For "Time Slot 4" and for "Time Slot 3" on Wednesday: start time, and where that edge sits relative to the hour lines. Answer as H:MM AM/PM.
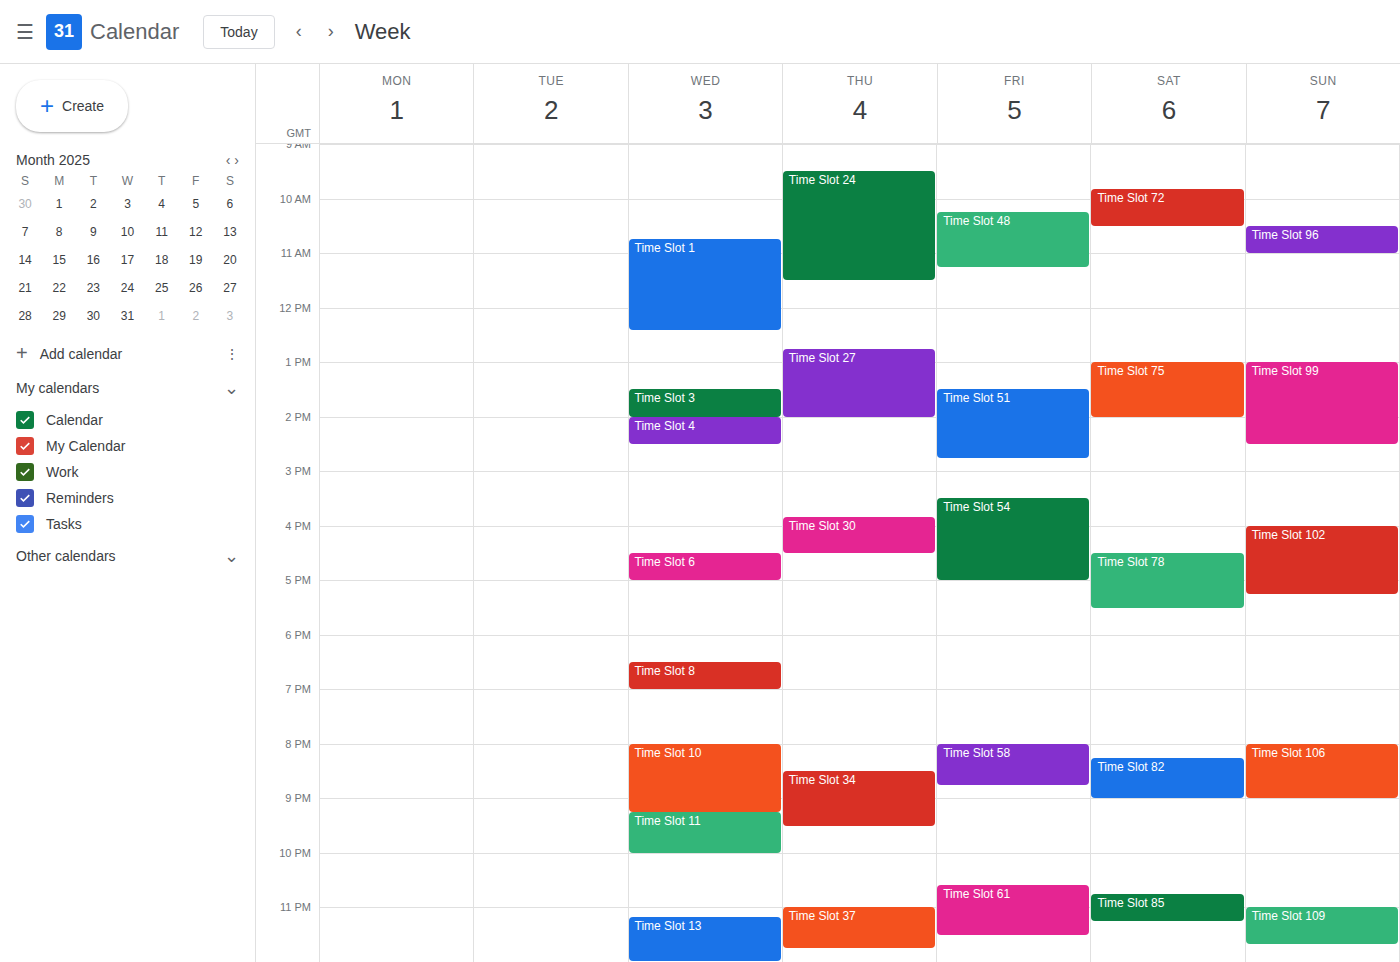
"Time Slot 4": 2:00 PM, exactly on the 2 PM line. "Time Slot 3": 1:30 PM, halfway between the 1 PM and 2 PM lines.